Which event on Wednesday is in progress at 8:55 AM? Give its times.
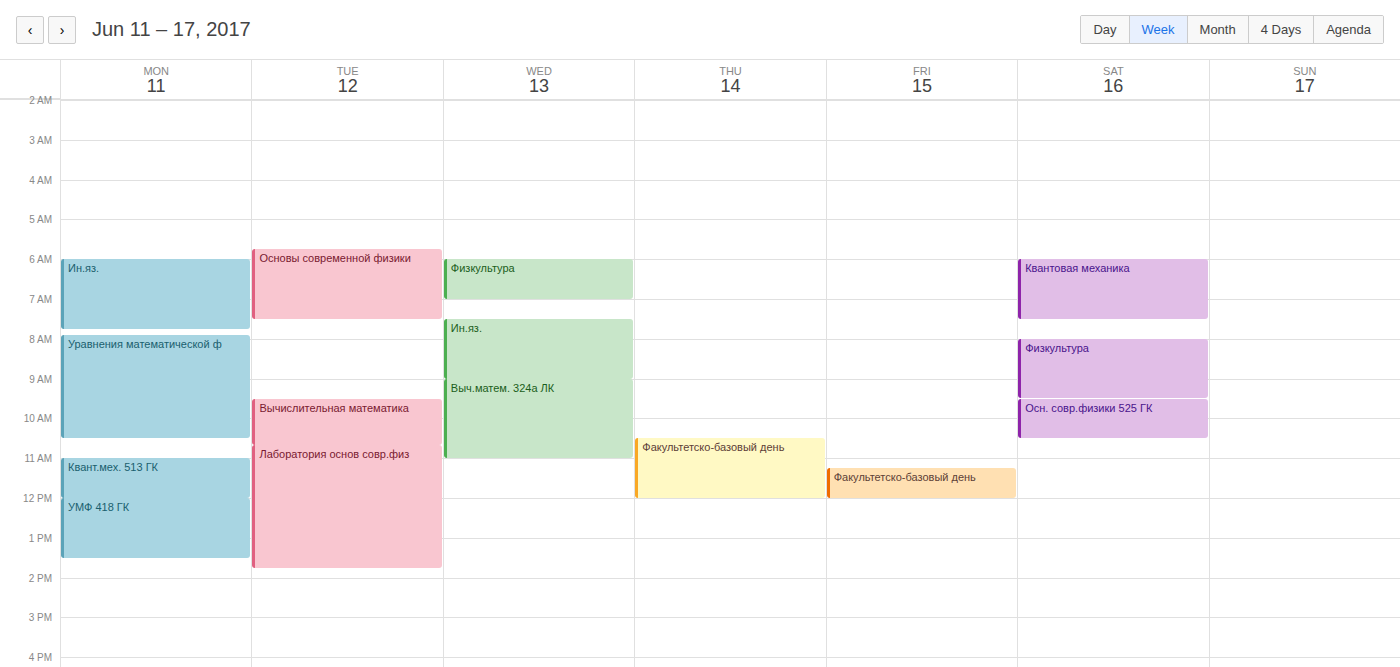
"Ин.яз.", 7:30 AM to 9:00 AM